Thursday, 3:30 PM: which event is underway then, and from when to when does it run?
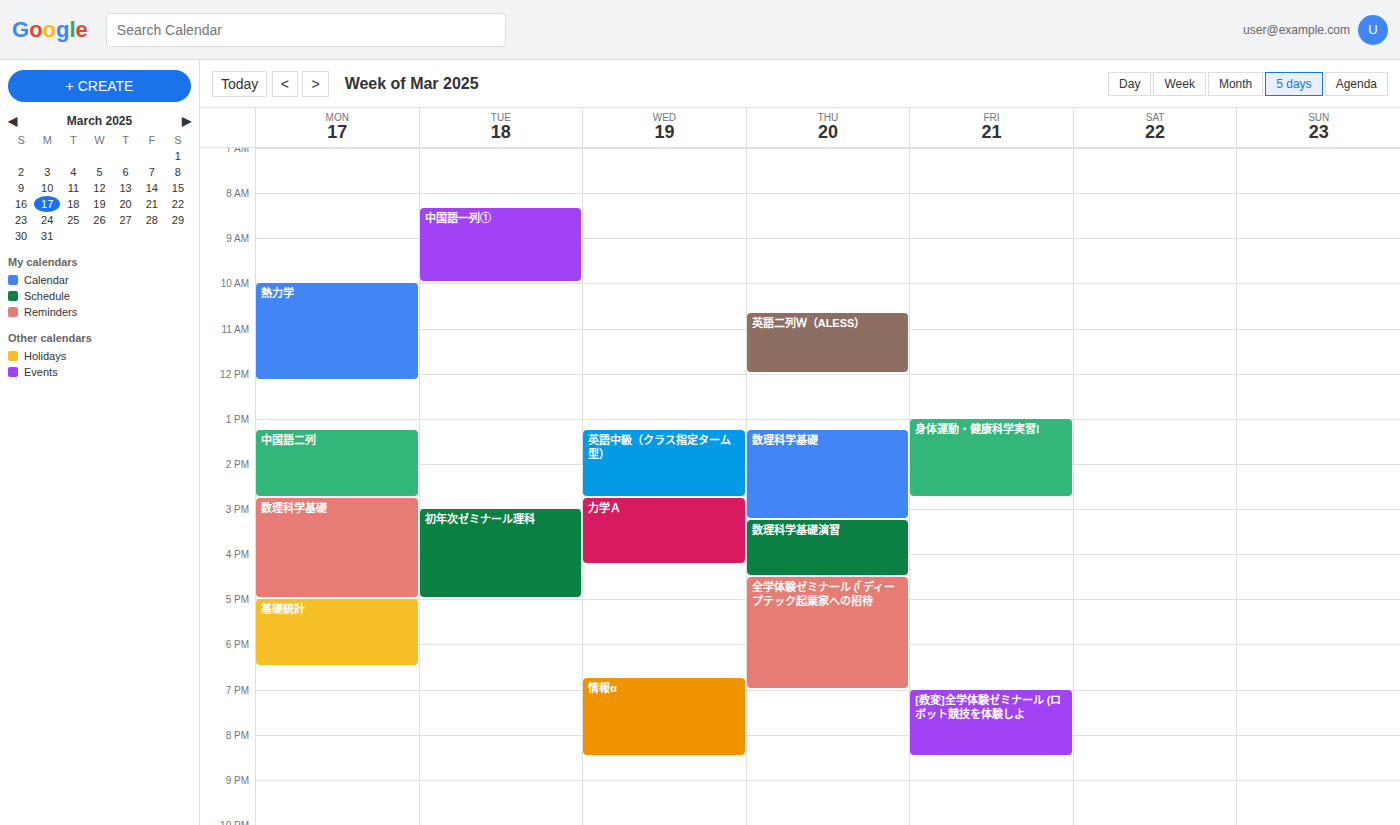
"数理科学基礎演習", 3:15 PM to 4:30 PM